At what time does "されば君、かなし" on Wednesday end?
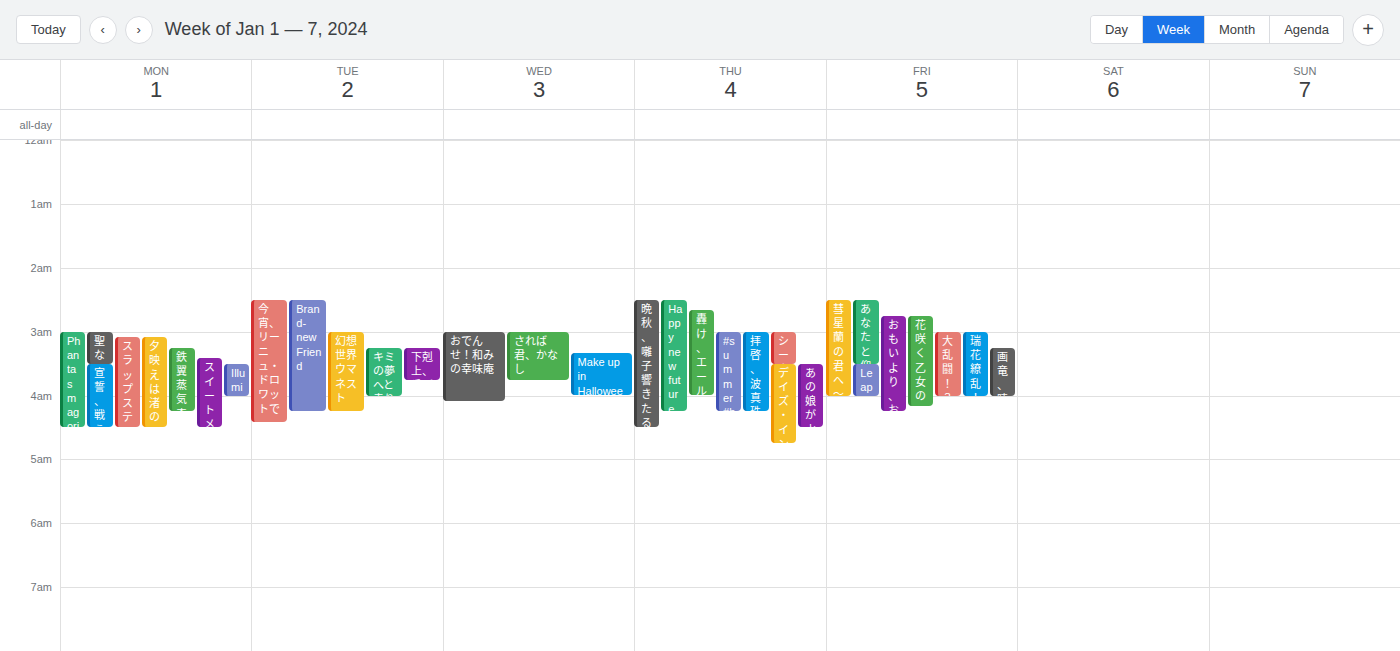
3:45 AM